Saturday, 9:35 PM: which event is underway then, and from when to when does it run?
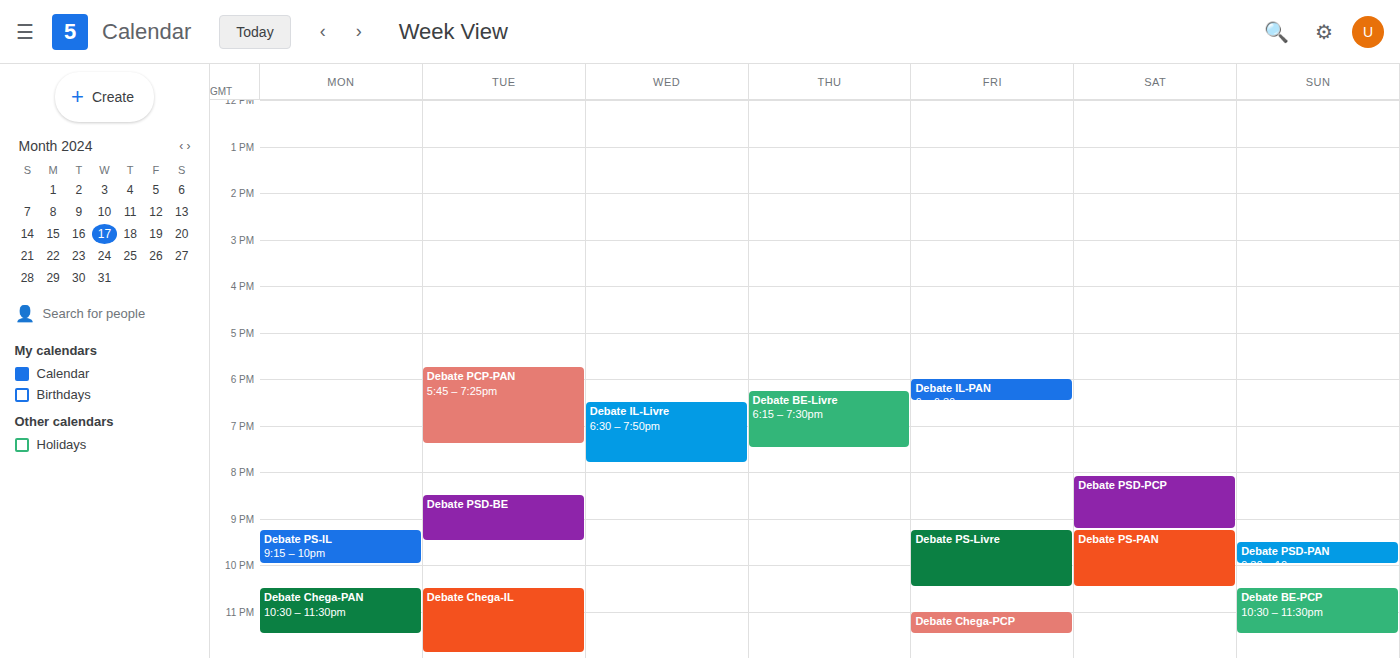
"Debate PS-PAN", 9:15 PM to 10:30 PM